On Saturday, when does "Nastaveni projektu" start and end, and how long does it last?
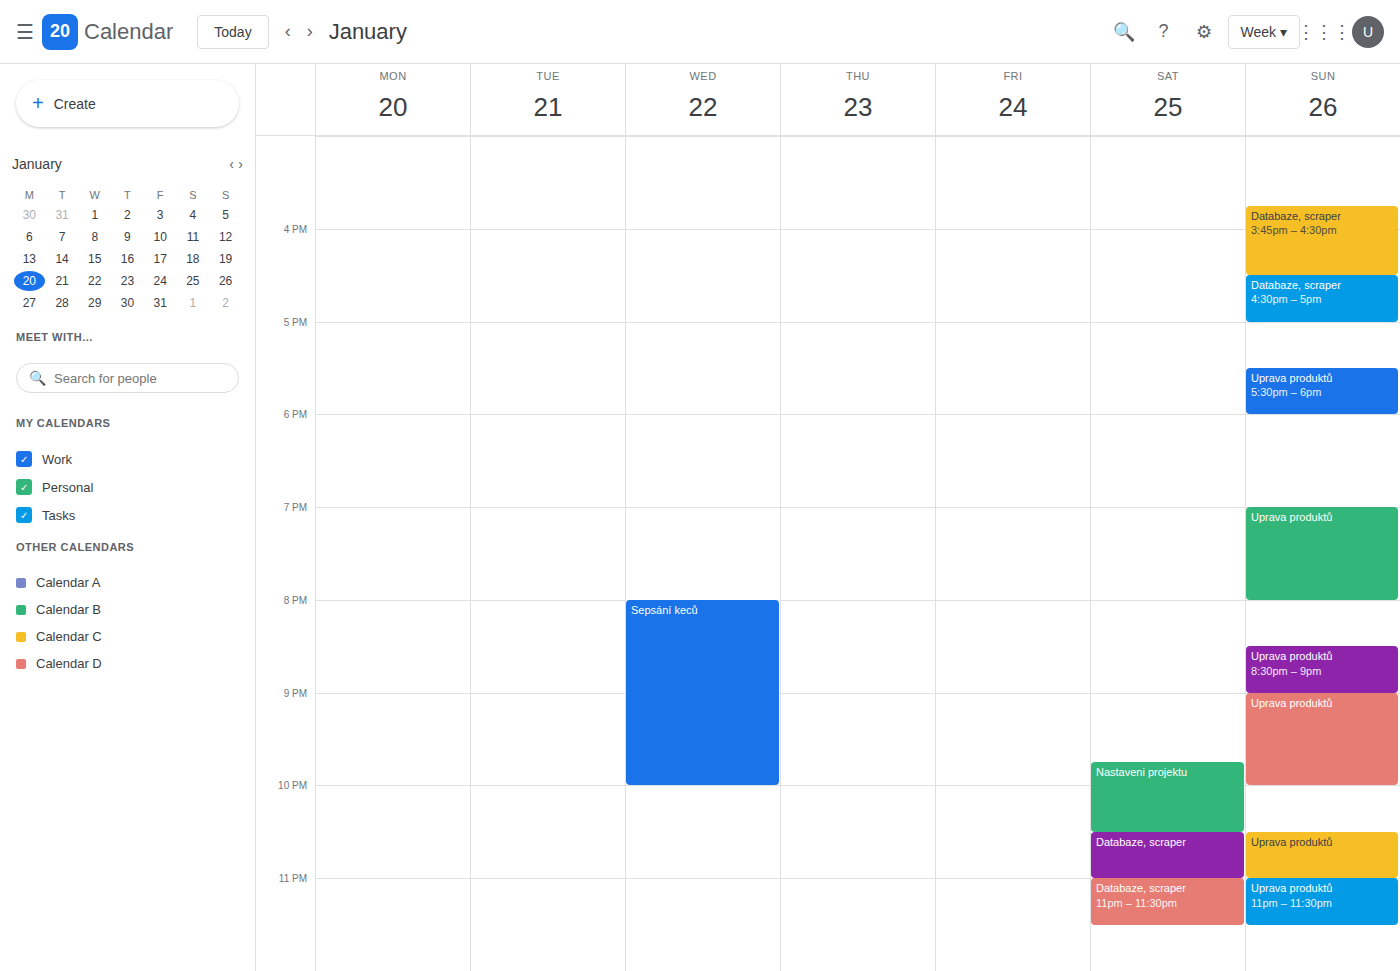
9:45 PM to 10:30 PM, 45 minutes